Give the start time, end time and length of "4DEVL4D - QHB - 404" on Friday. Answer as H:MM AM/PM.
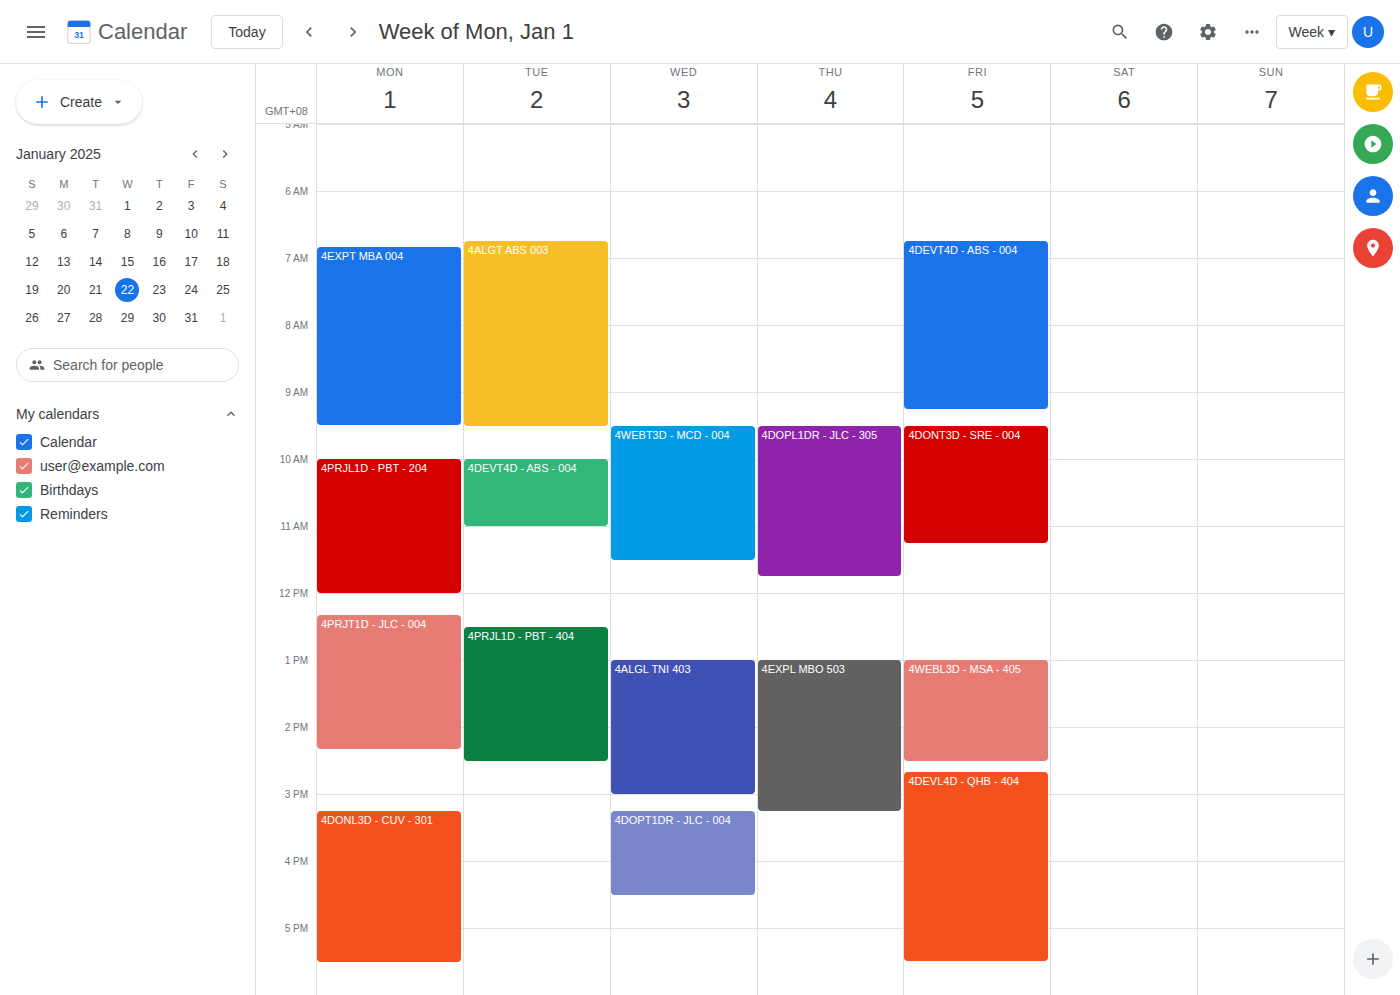
2:40 PM to 5:30 PM, 2 hours 50 minutes